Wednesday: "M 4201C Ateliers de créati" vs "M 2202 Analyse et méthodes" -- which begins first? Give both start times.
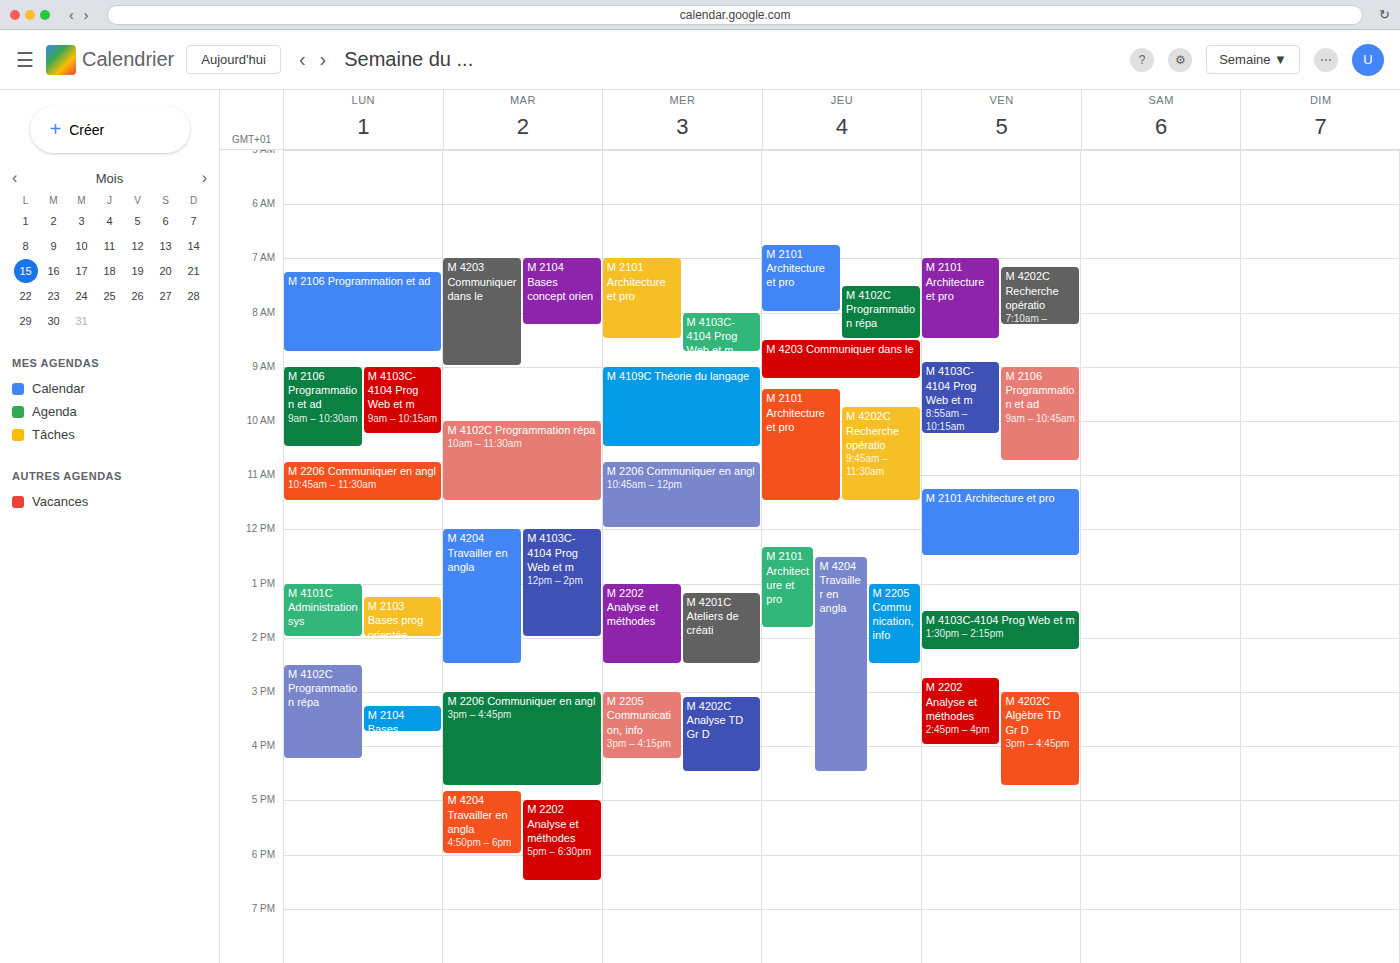
"M 2202 Analyse et méthodes" 1:00 PM; "M 4201C Ateliers de créati" 1:10 PM.